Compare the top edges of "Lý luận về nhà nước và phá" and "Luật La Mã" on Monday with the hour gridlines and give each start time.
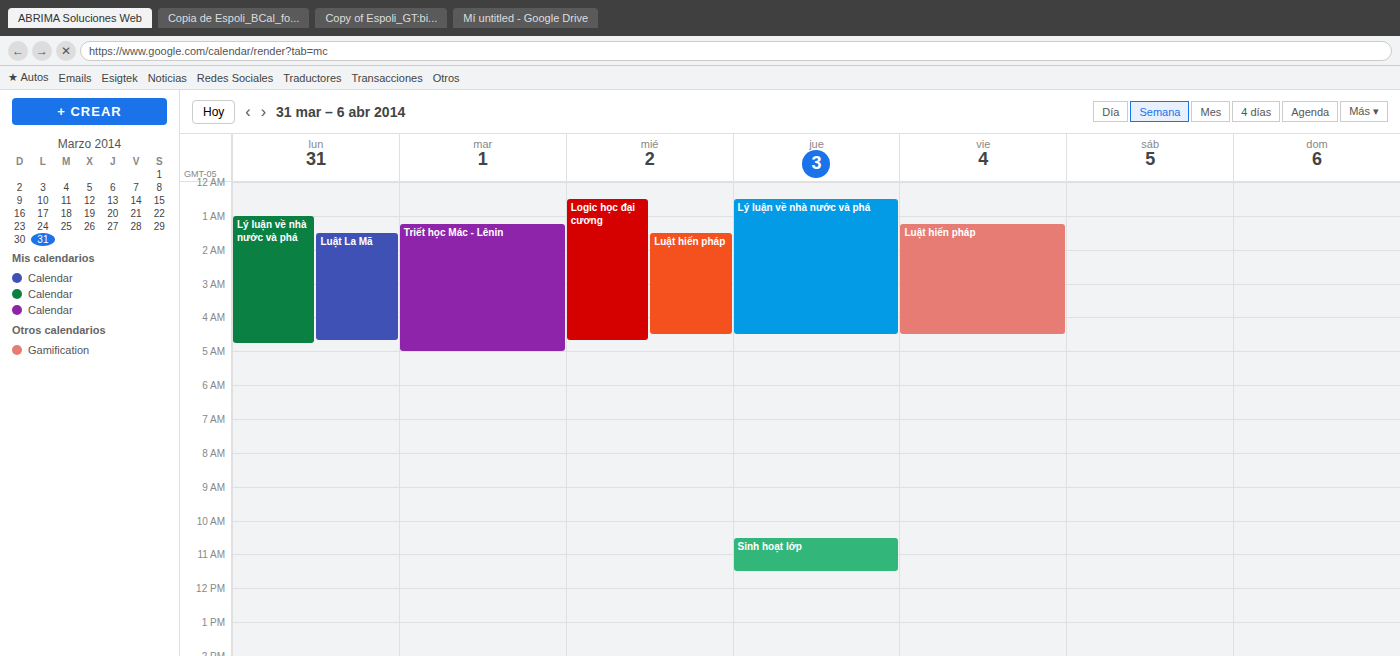
"Lý luận về nhà nước và phá": 1:00 AM, exactly on the 1 AM line. "Luật La Mã": 1:30 AM, halfway between the 1 AM and 2 AM lines.